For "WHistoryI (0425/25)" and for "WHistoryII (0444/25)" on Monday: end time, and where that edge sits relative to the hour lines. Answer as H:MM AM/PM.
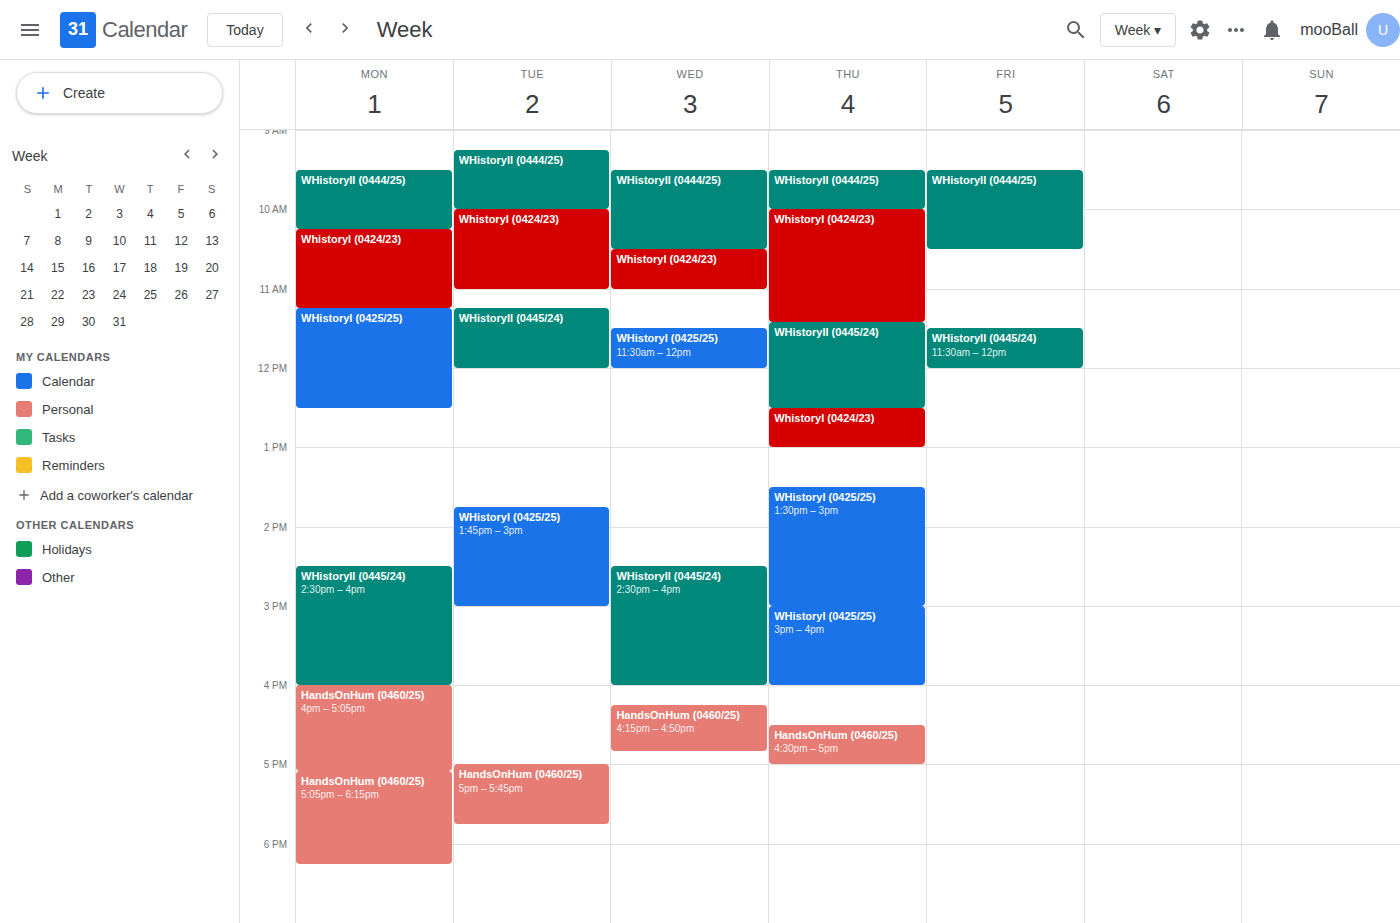
"WHistoryI (0425/25)": 12:30 PM, halfway between the 12 PM and 1 PM lines. "WHistoryII (0444/25)": 10:15 AM, neither: a quarter of the way from the 10 AM line to the 11 AM line.